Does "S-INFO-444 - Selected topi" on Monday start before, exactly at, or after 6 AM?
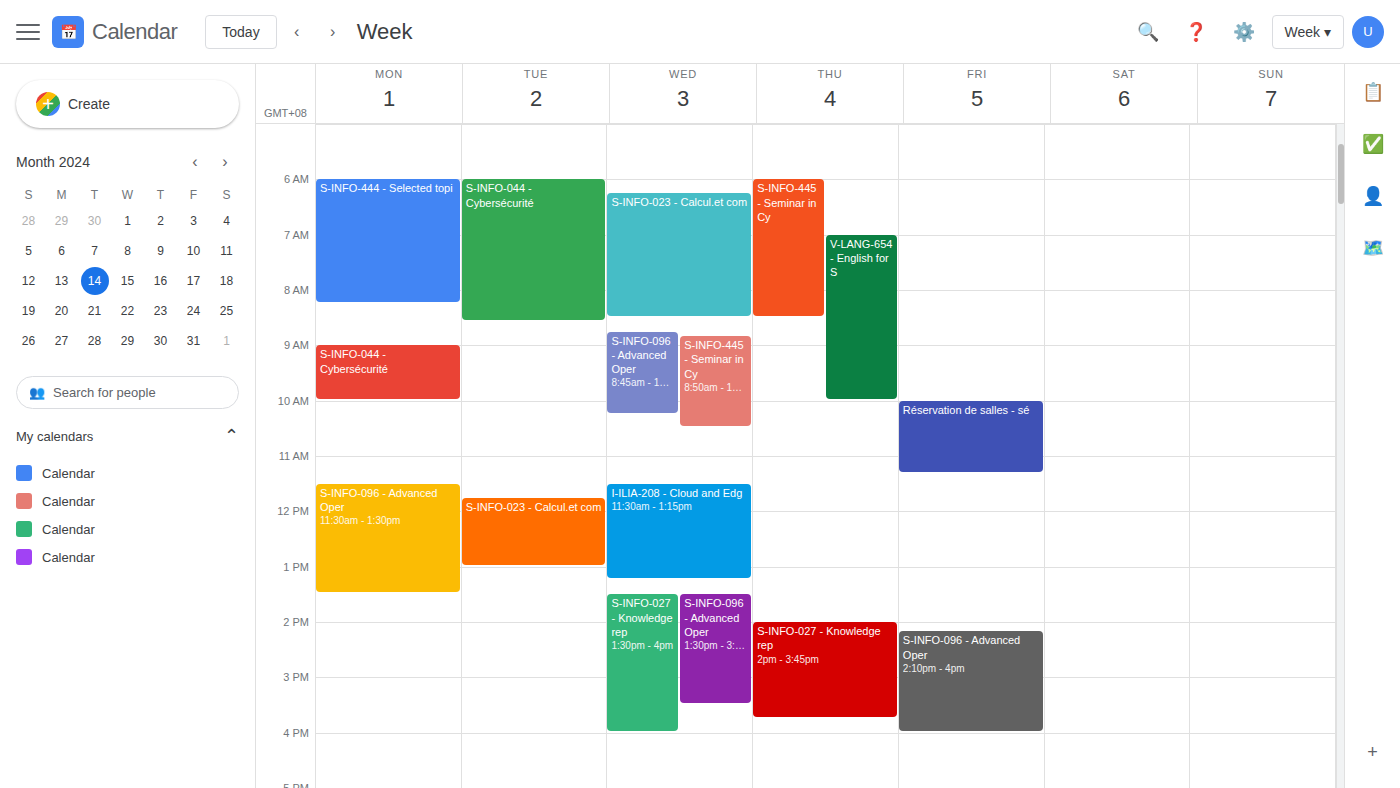
6:00 AM -- exactly at 6 AM, on the 6 AM line.